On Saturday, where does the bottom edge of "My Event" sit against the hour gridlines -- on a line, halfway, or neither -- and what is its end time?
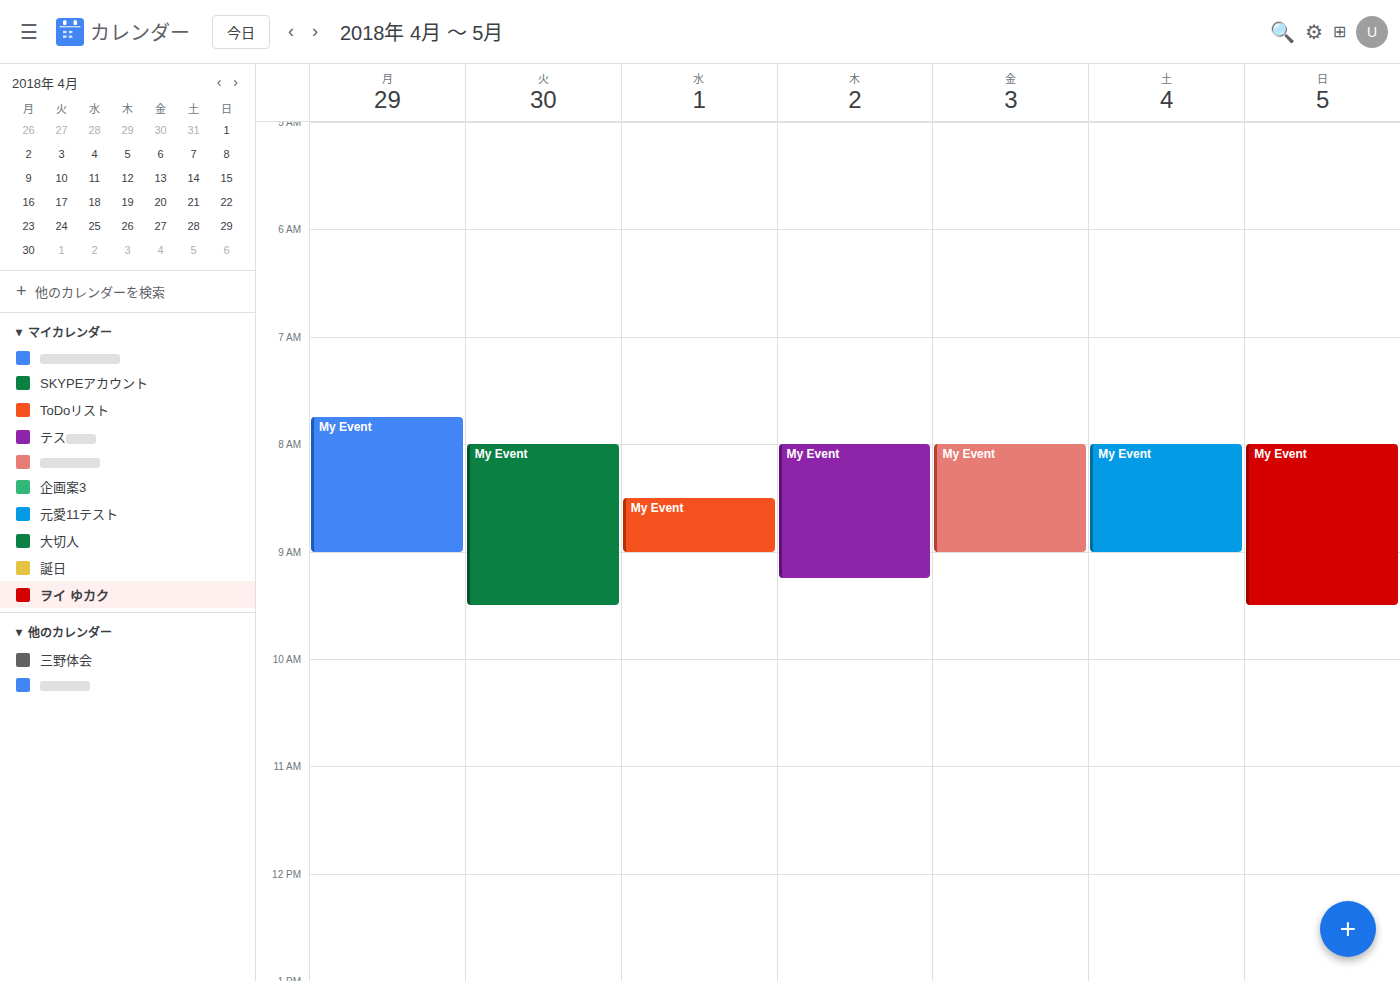
9:00 AM -- exactly on the 9 AM line.